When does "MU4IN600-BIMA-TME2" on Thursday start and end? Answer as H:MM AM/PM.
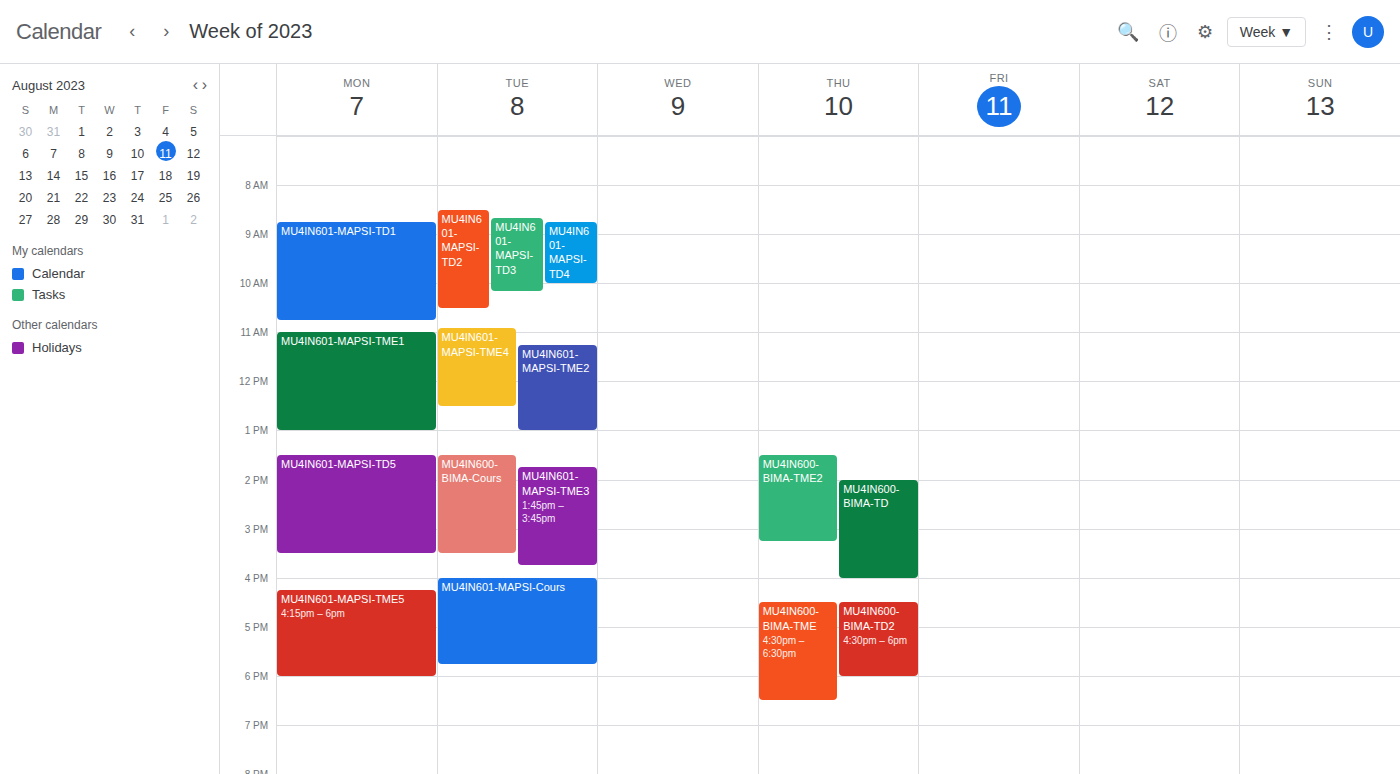
1:30 PM to 3:15 PM